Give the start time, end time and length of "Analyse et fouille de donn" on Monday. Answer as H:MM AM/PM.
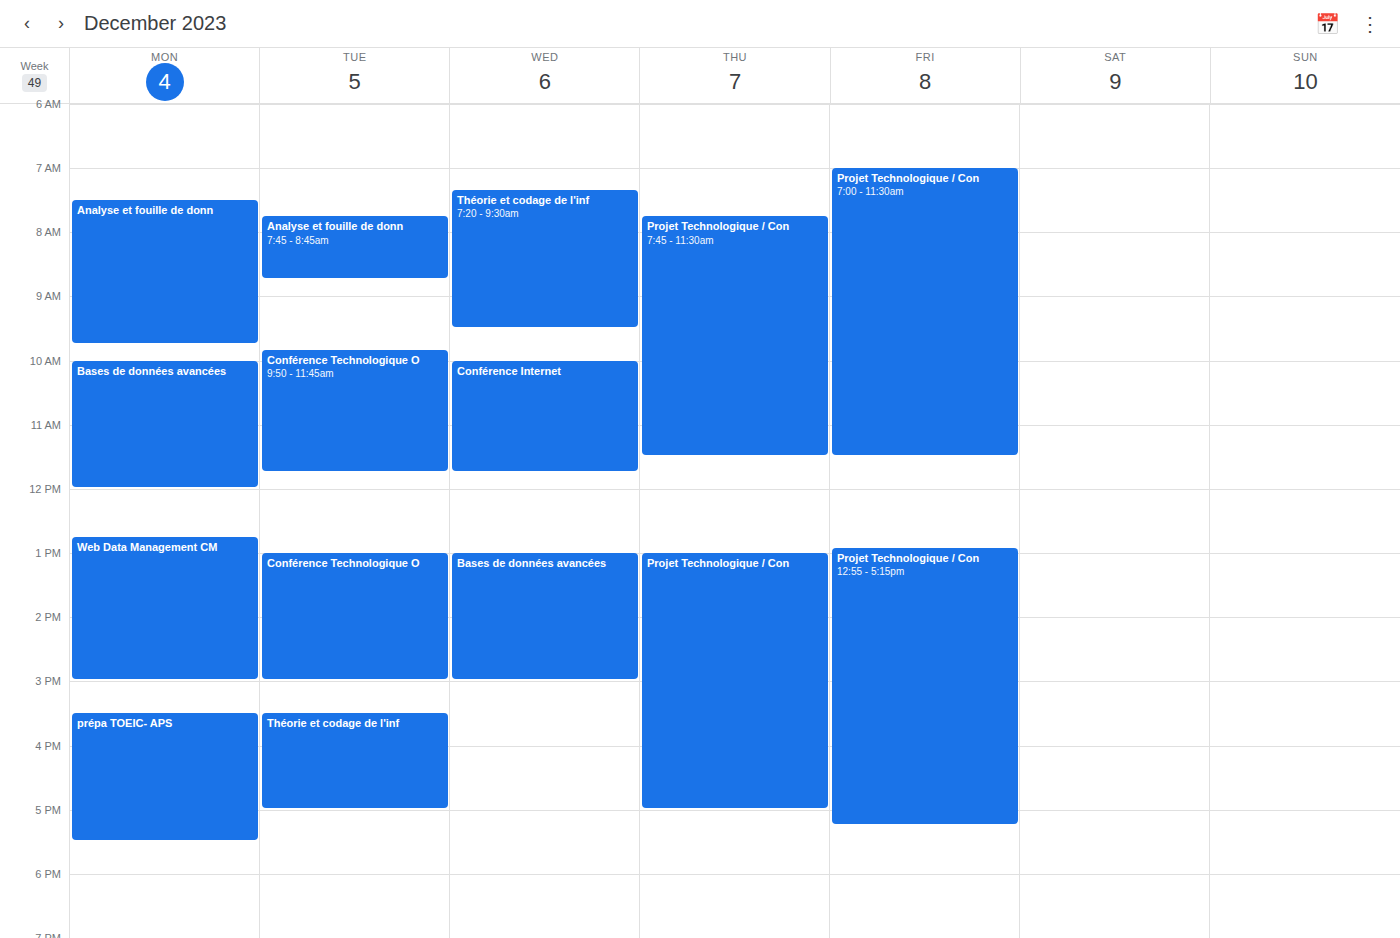
7:30 AM to 9:45 AM, 2 hours 15 minutes